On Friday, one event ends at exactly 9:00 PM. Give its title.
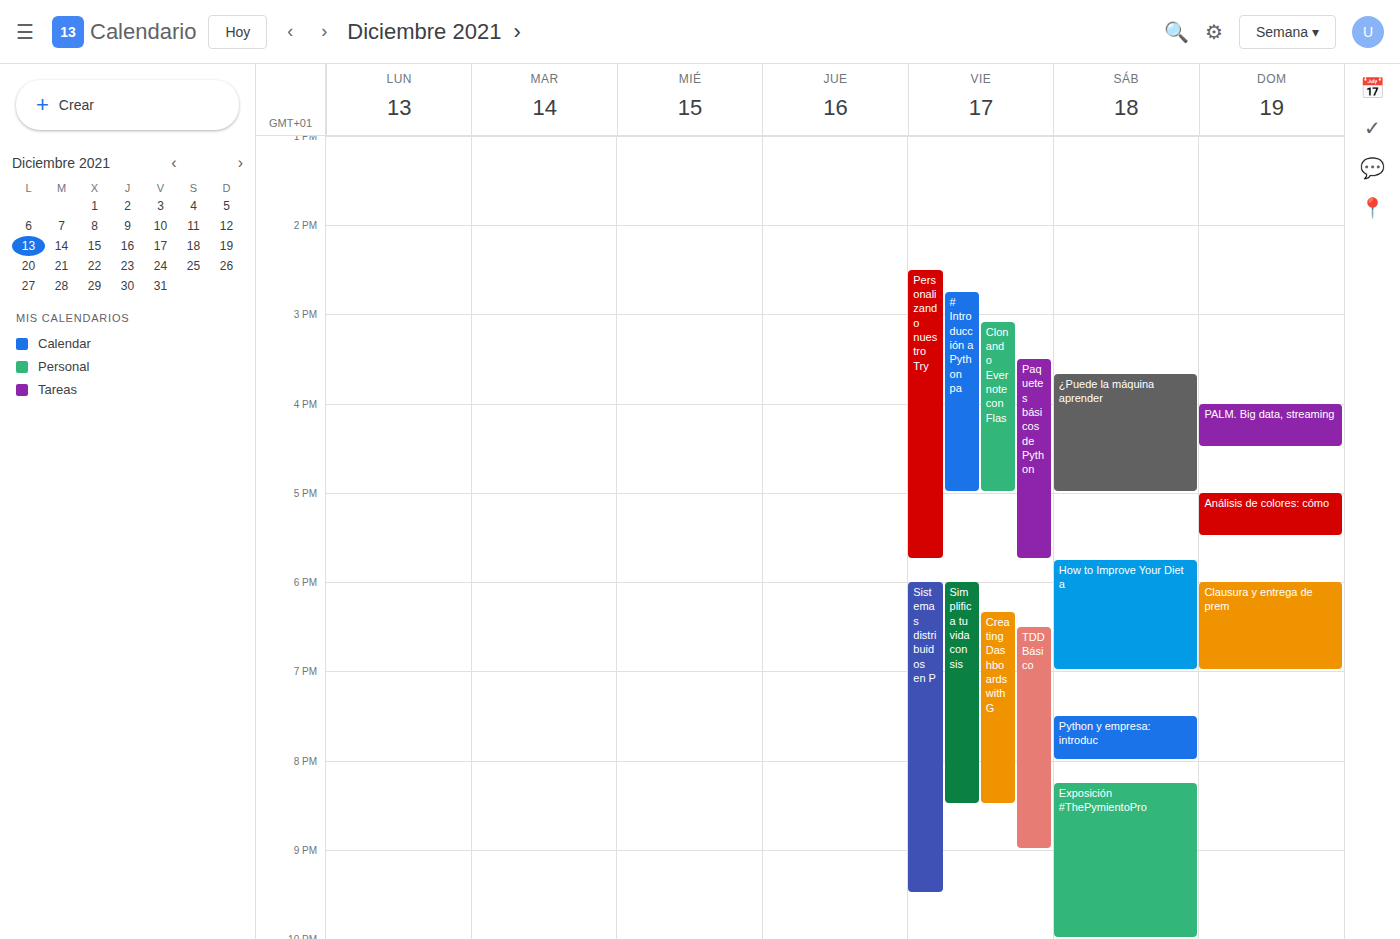
"TDD Básico"